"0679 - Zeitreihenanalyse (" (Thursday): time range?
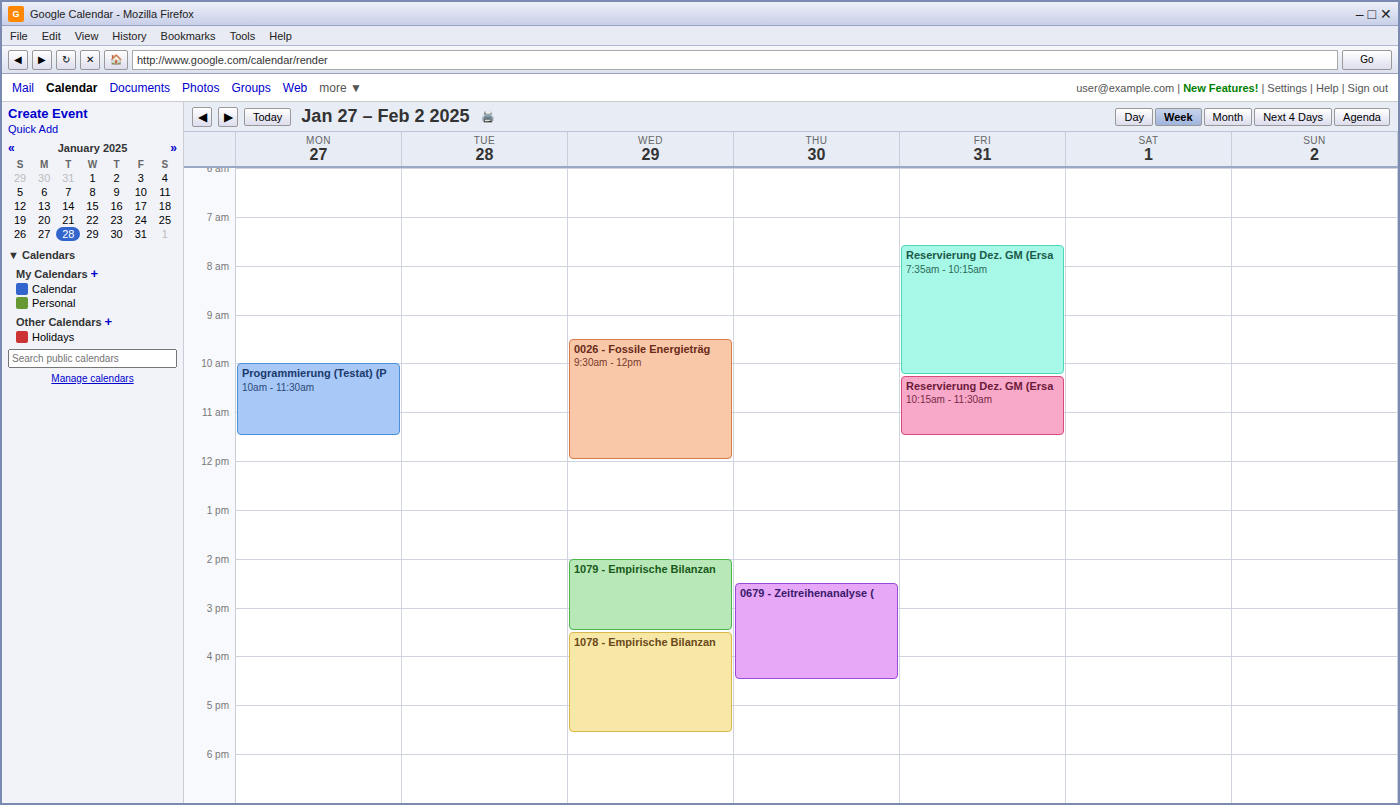
2:30 PM to 4:30 PM